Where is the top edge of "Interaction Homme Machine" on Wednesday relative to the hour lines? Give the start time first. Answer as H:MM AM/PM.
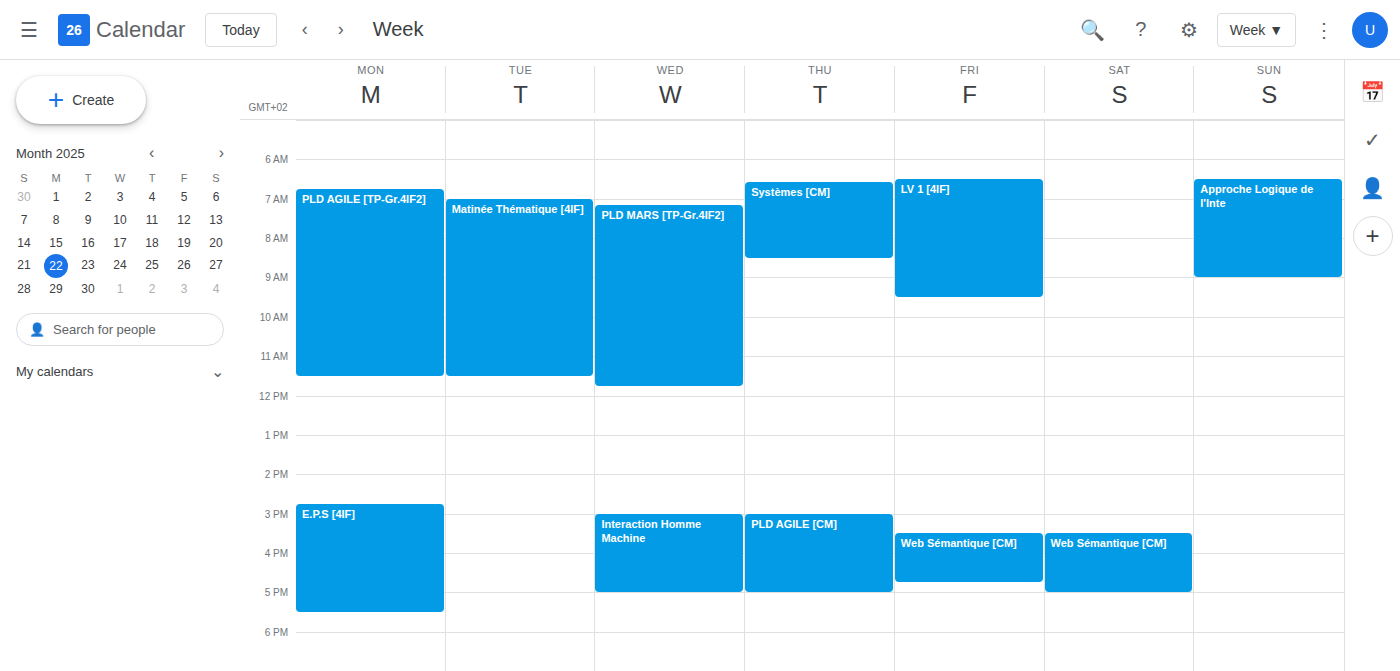
3:00 PM -- exactly on the 3 PM line.